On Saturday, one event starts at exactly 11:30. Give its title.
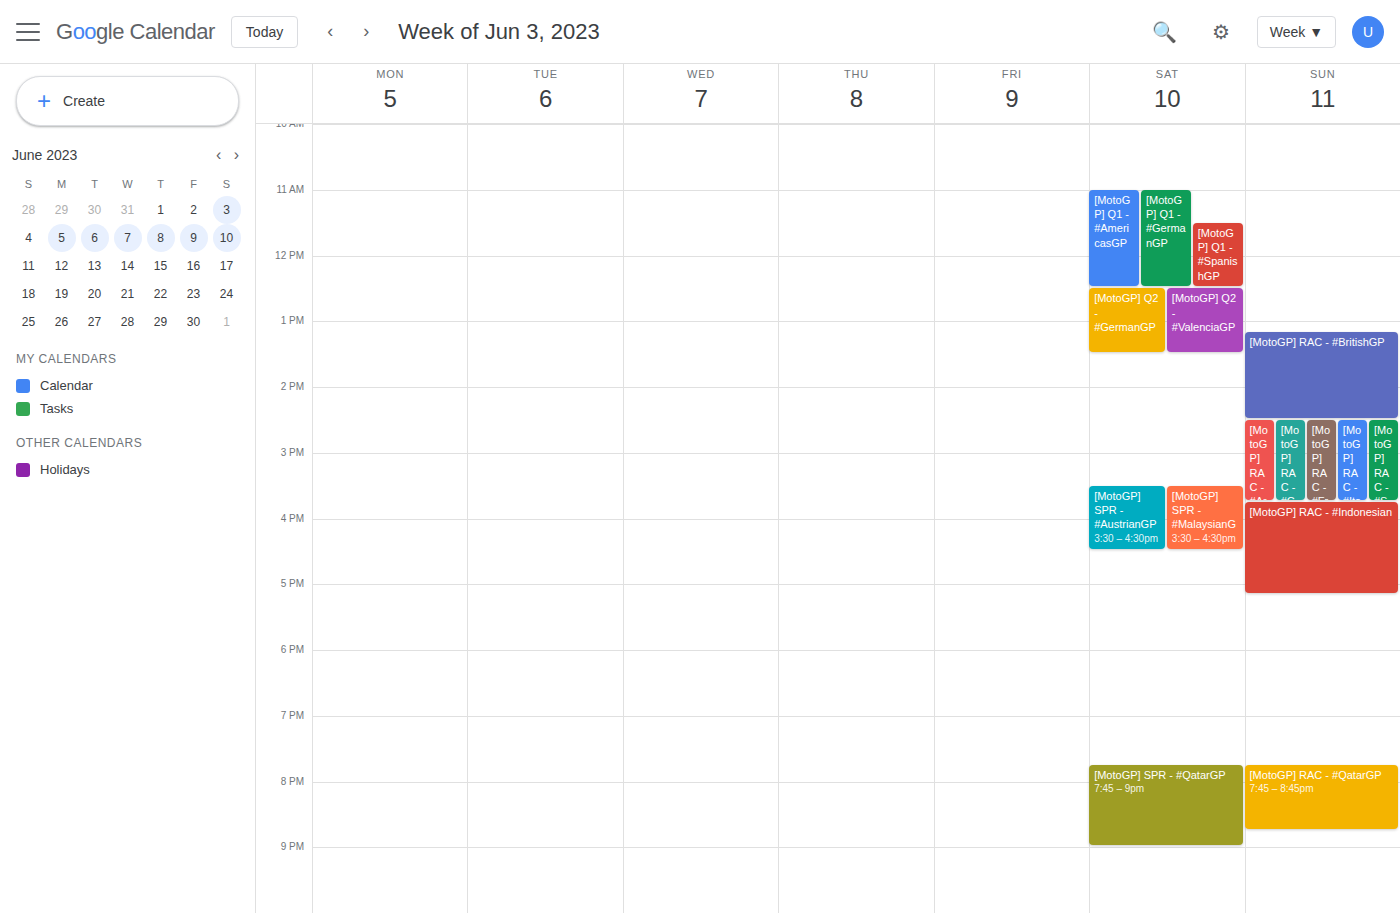
"[MotoGP] Q1 - #SpanishGP"